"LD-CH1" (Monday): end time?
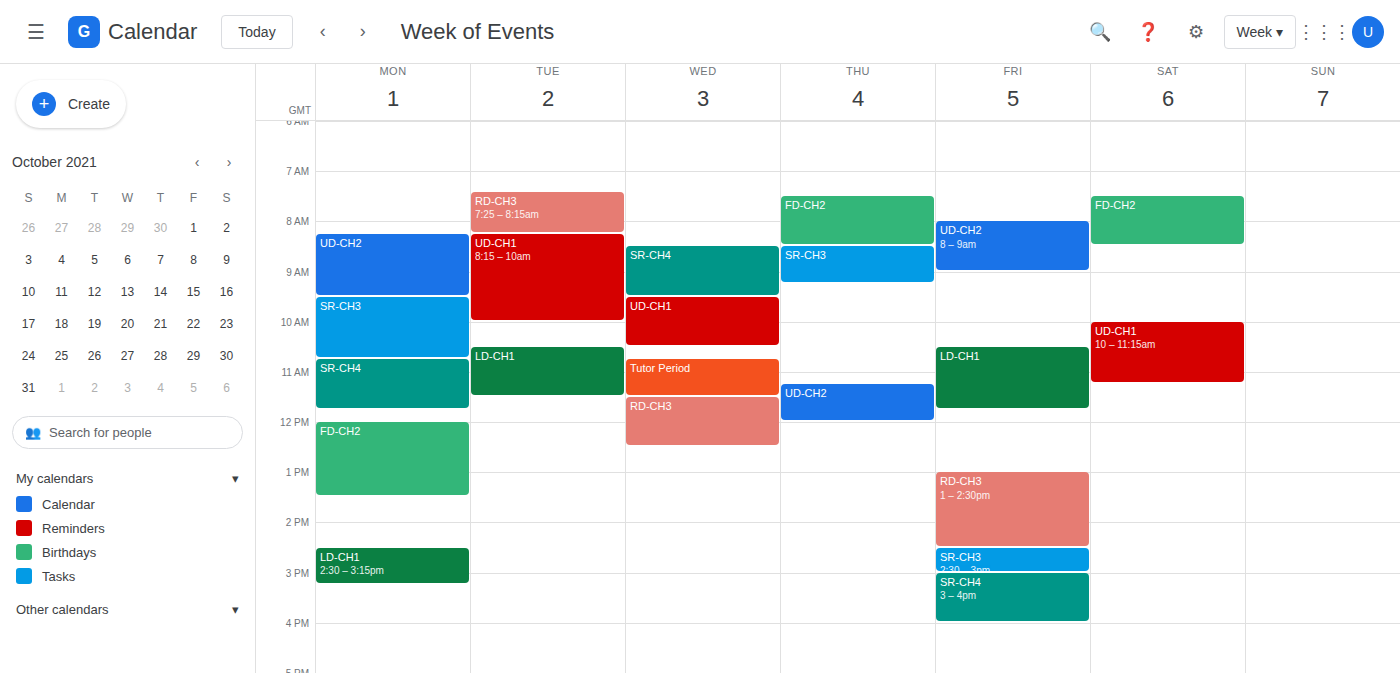
3:15 PM